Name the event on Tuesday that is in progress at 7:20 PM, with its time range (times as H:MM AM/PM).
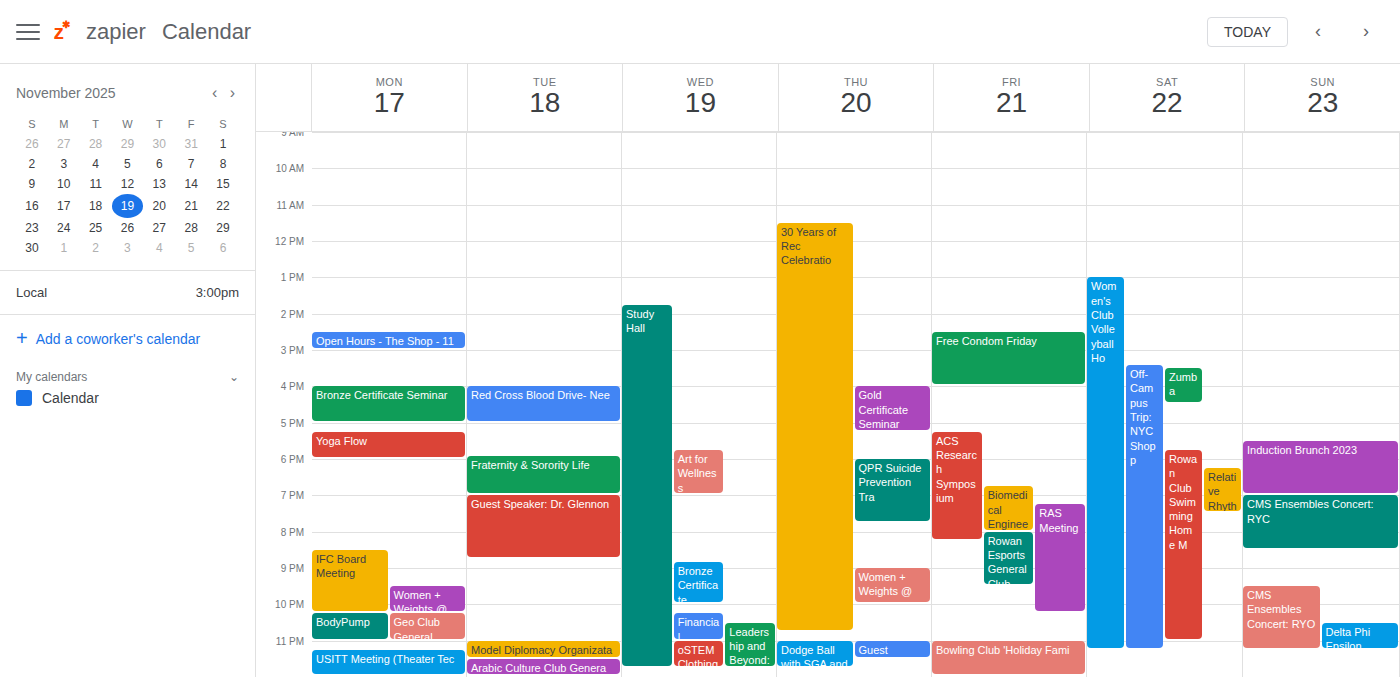
"Guest Speaker: Dr. Glennon", 7:00 PM to 8:45 PM